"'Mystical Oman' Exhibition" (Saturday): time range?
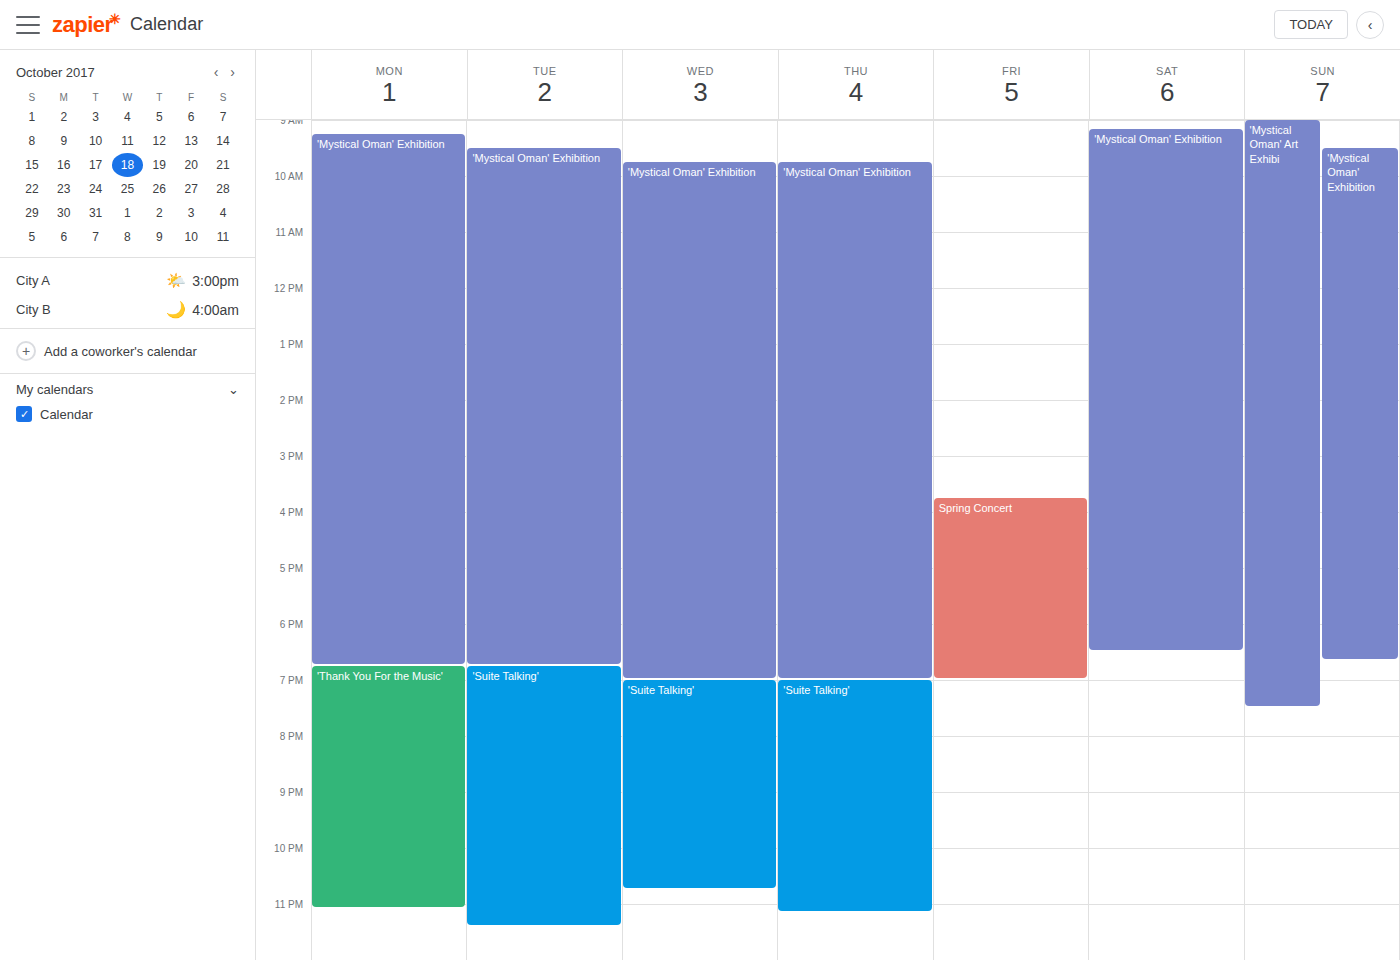
9:10 AM to 6:30 PM